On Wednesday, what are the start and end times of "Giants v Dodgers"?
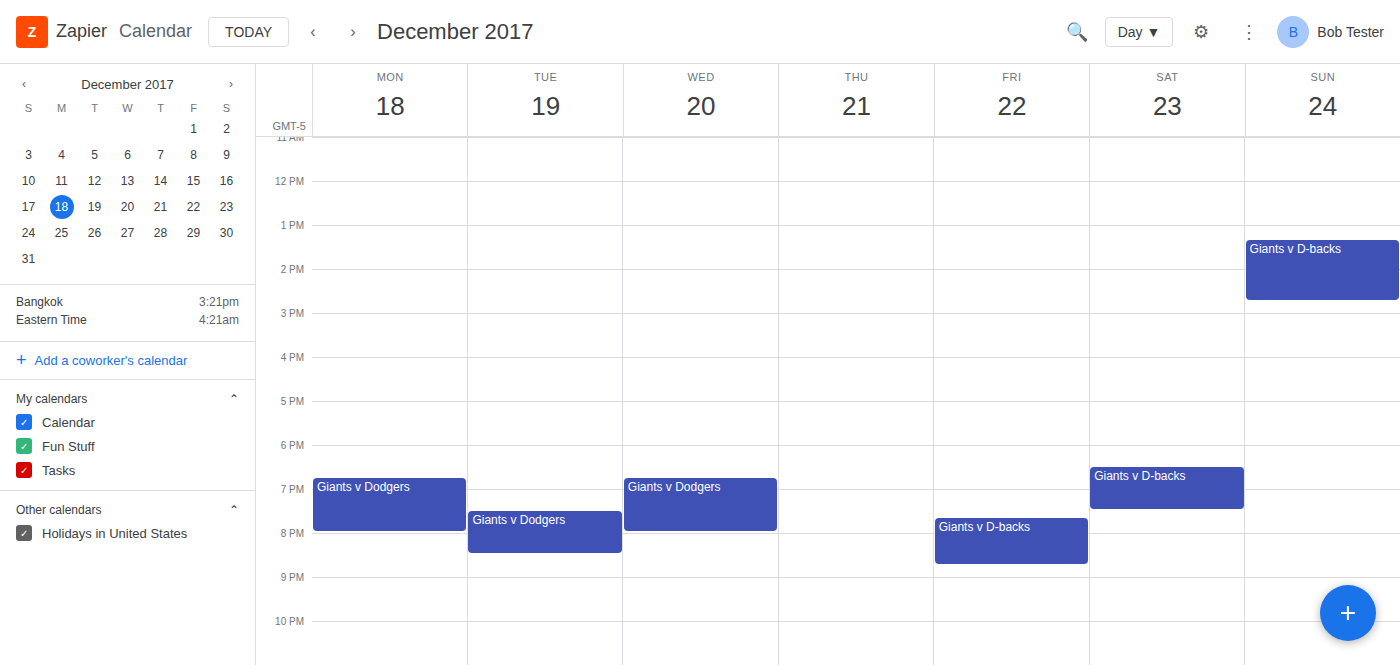
6:45 PM to 8:00 PM